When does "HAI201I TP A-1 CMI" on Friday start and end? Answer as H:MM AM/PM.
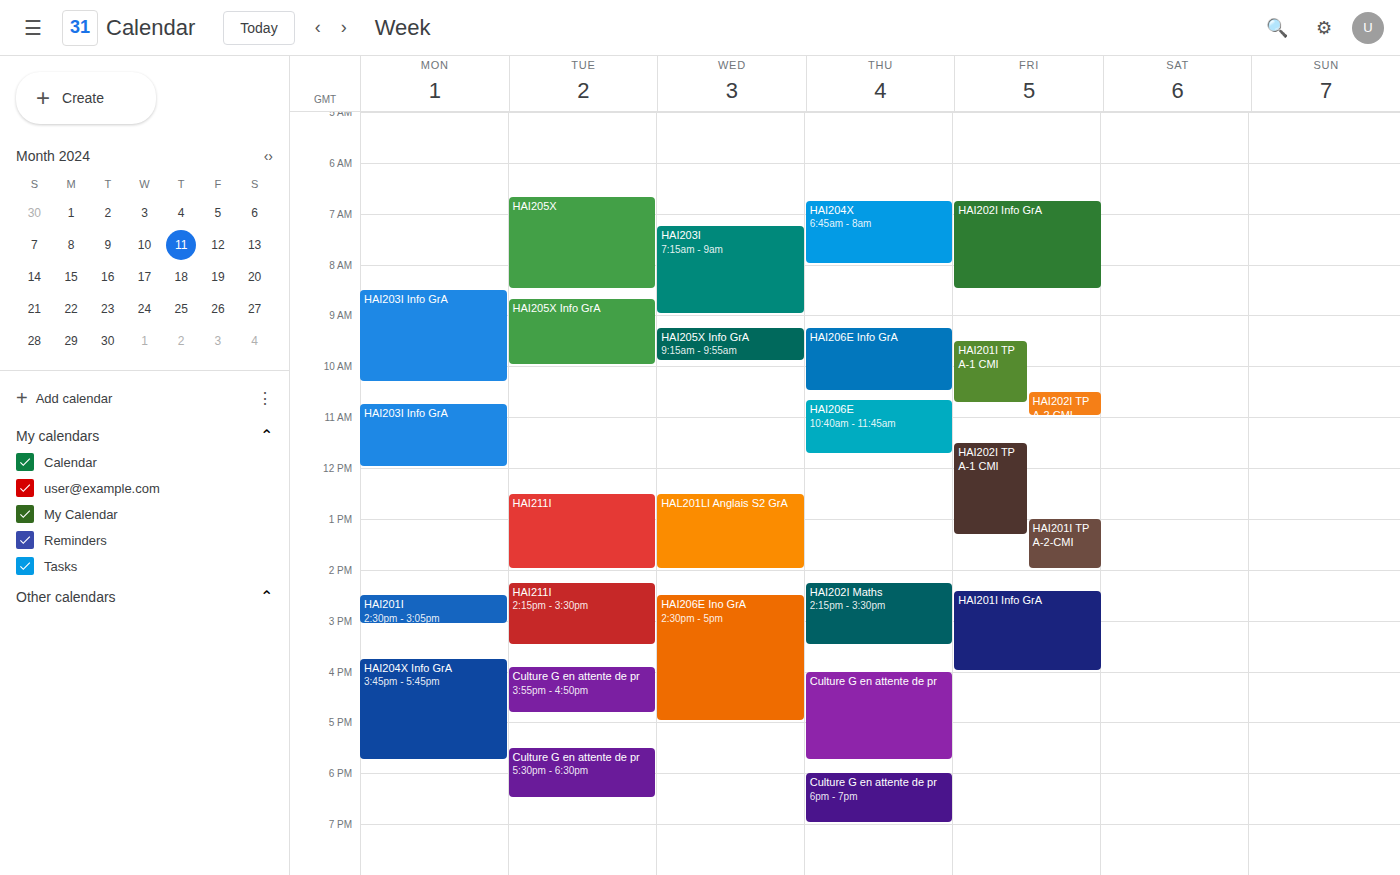
9:30 AM to 10:45 AM